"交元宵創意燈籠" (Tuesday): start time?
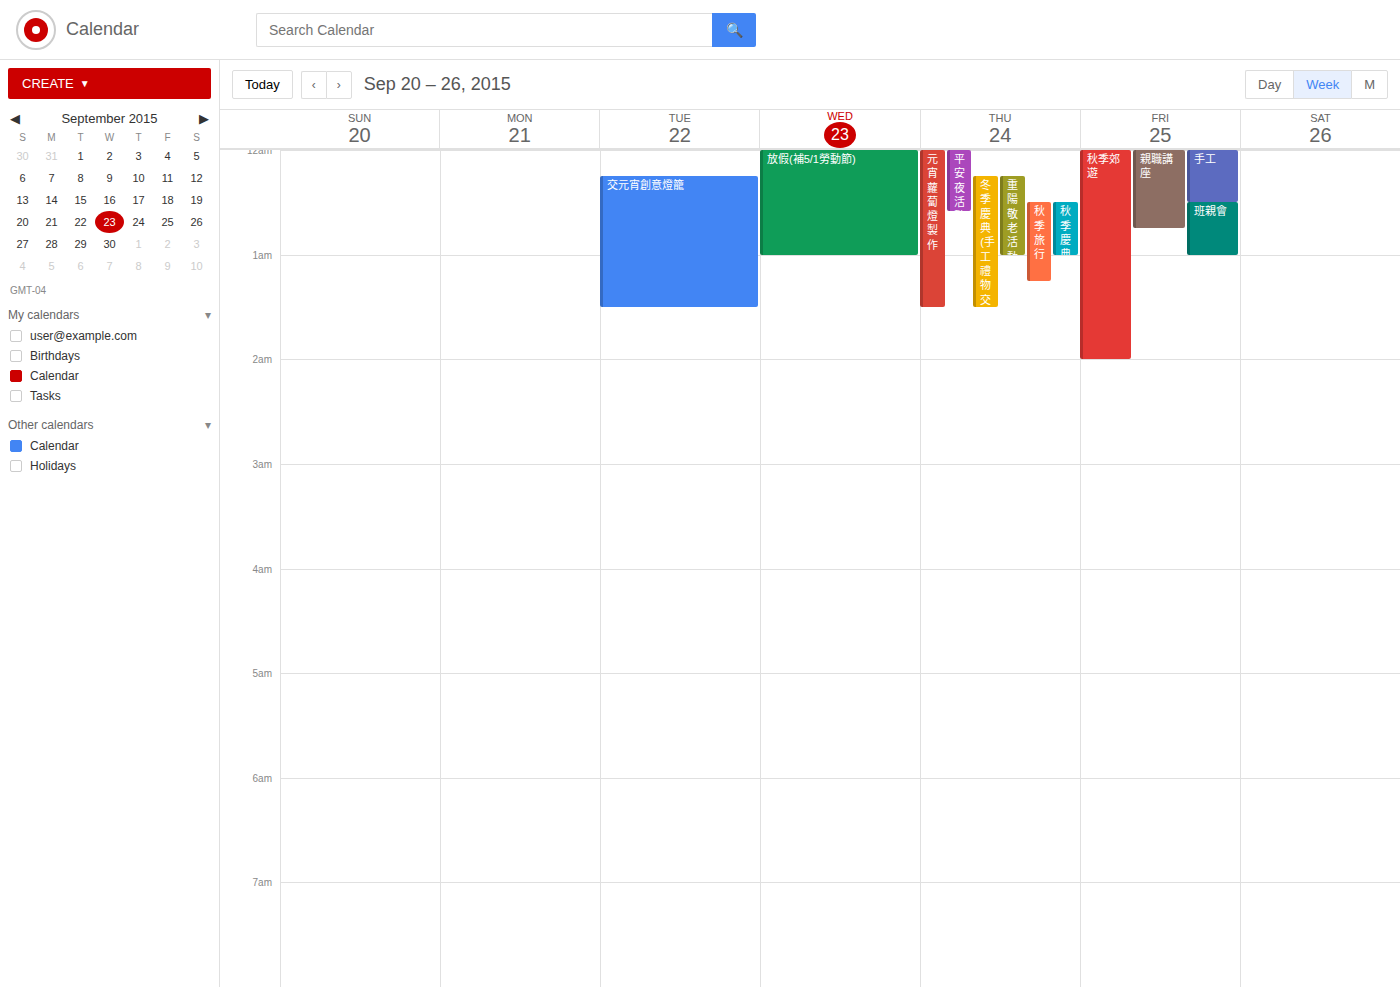
12:15 AM